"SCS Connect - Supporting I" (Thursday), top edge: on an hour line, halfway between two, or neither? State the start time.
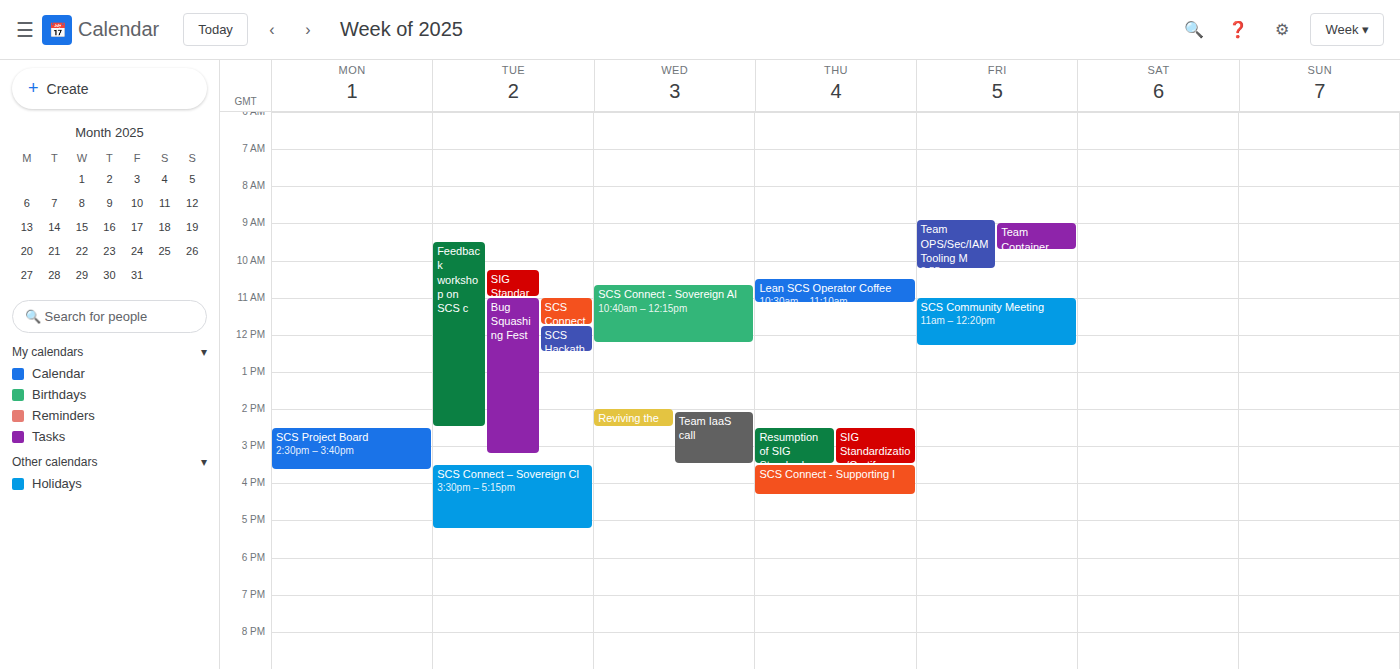
3:30 PM -- halfway between the 3 PM and 4 PM lines.